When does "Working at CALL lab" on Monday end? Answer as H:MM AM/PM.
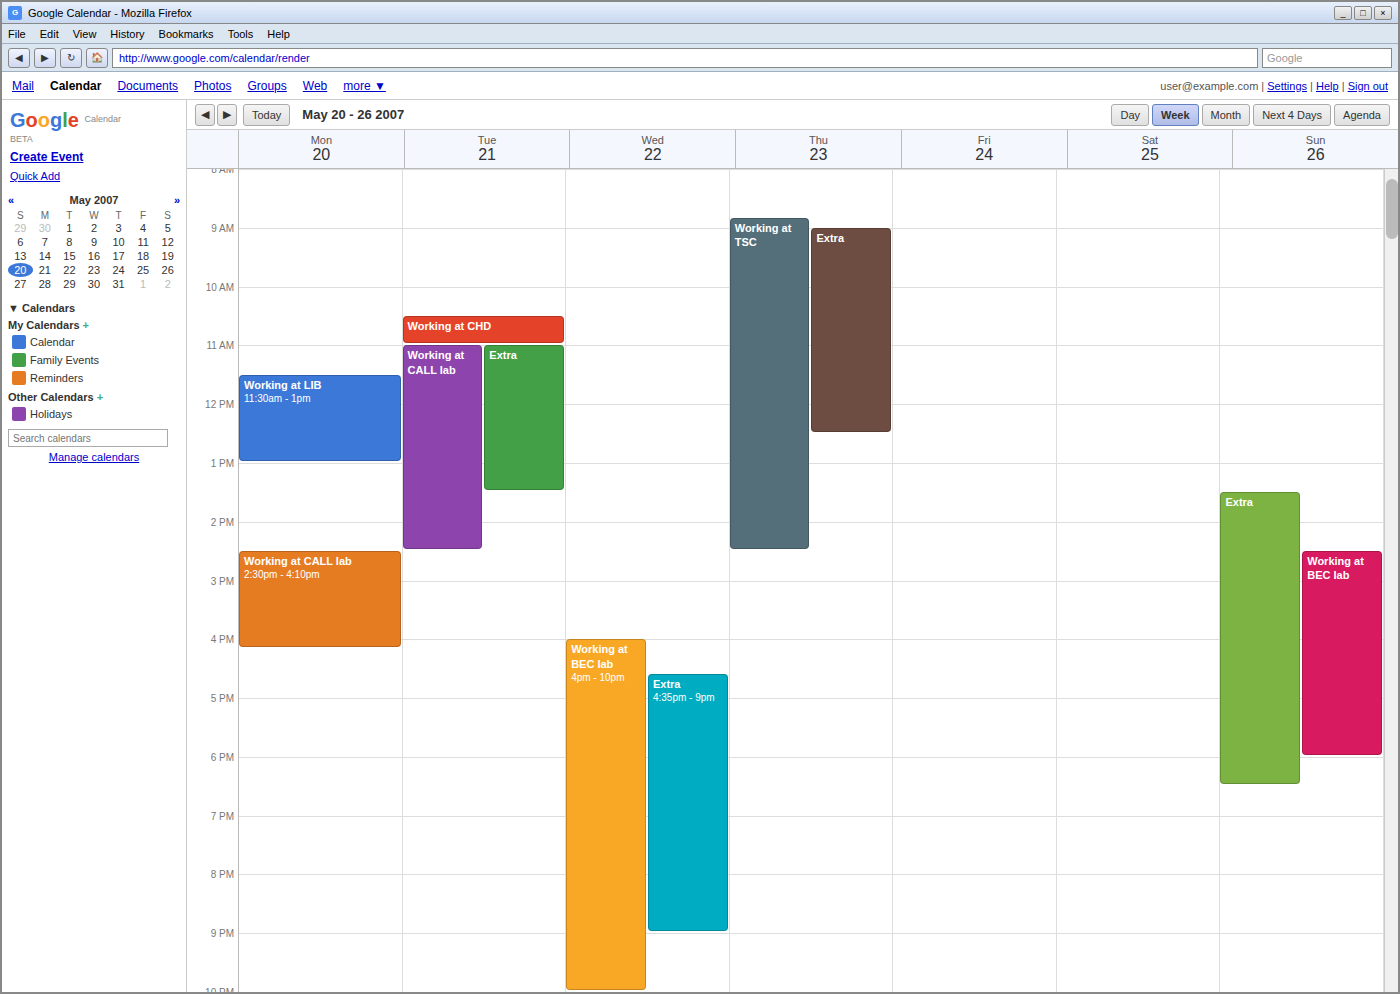
4:10 PM